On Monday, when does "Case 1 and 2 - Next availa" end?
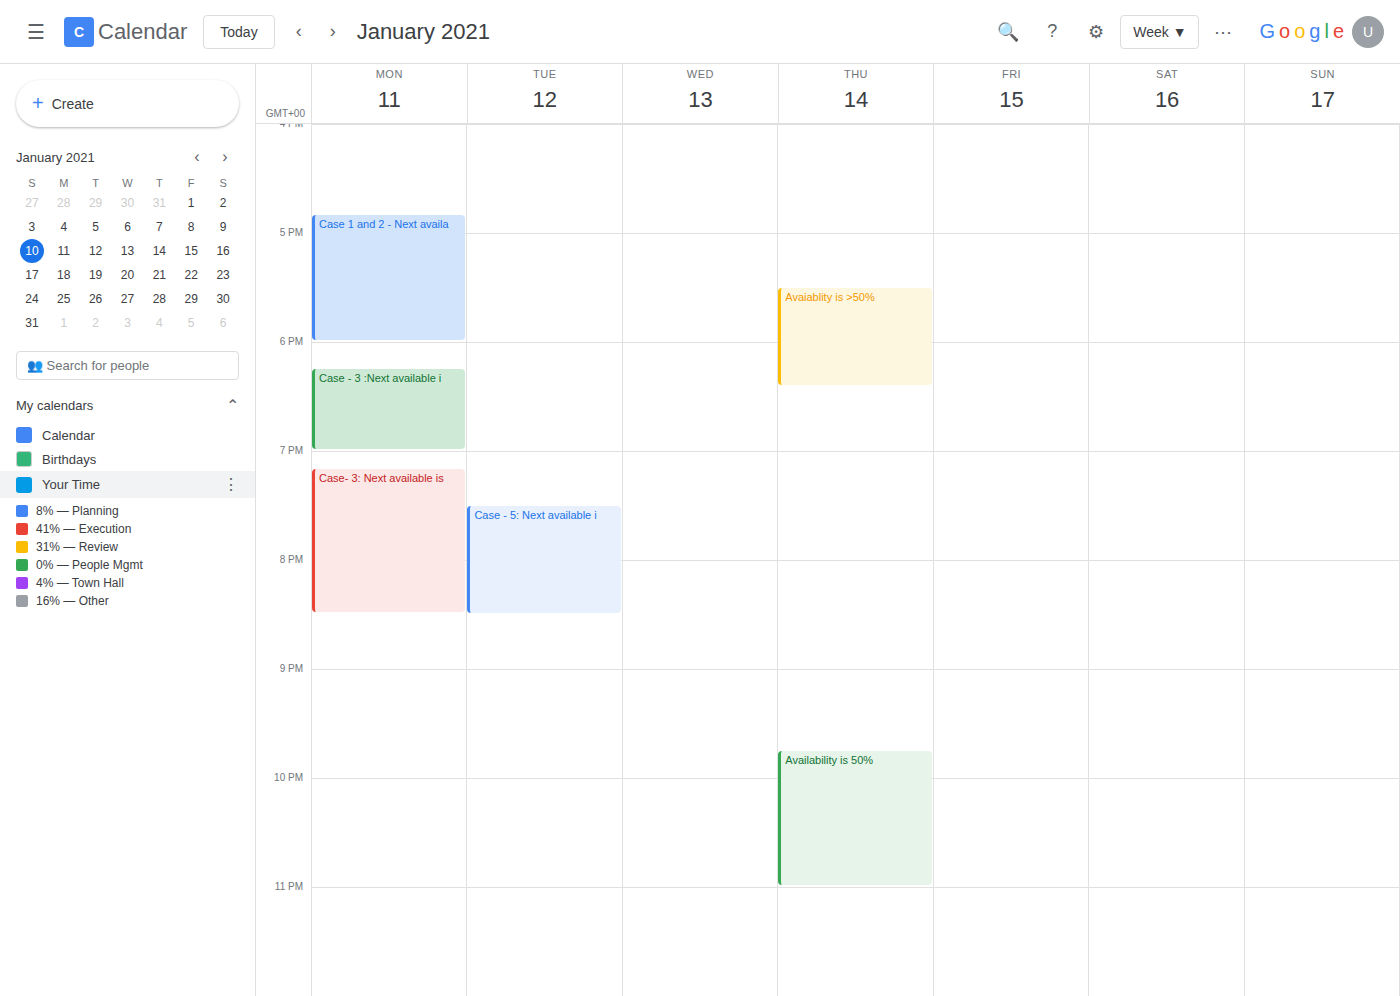
6:00 PM